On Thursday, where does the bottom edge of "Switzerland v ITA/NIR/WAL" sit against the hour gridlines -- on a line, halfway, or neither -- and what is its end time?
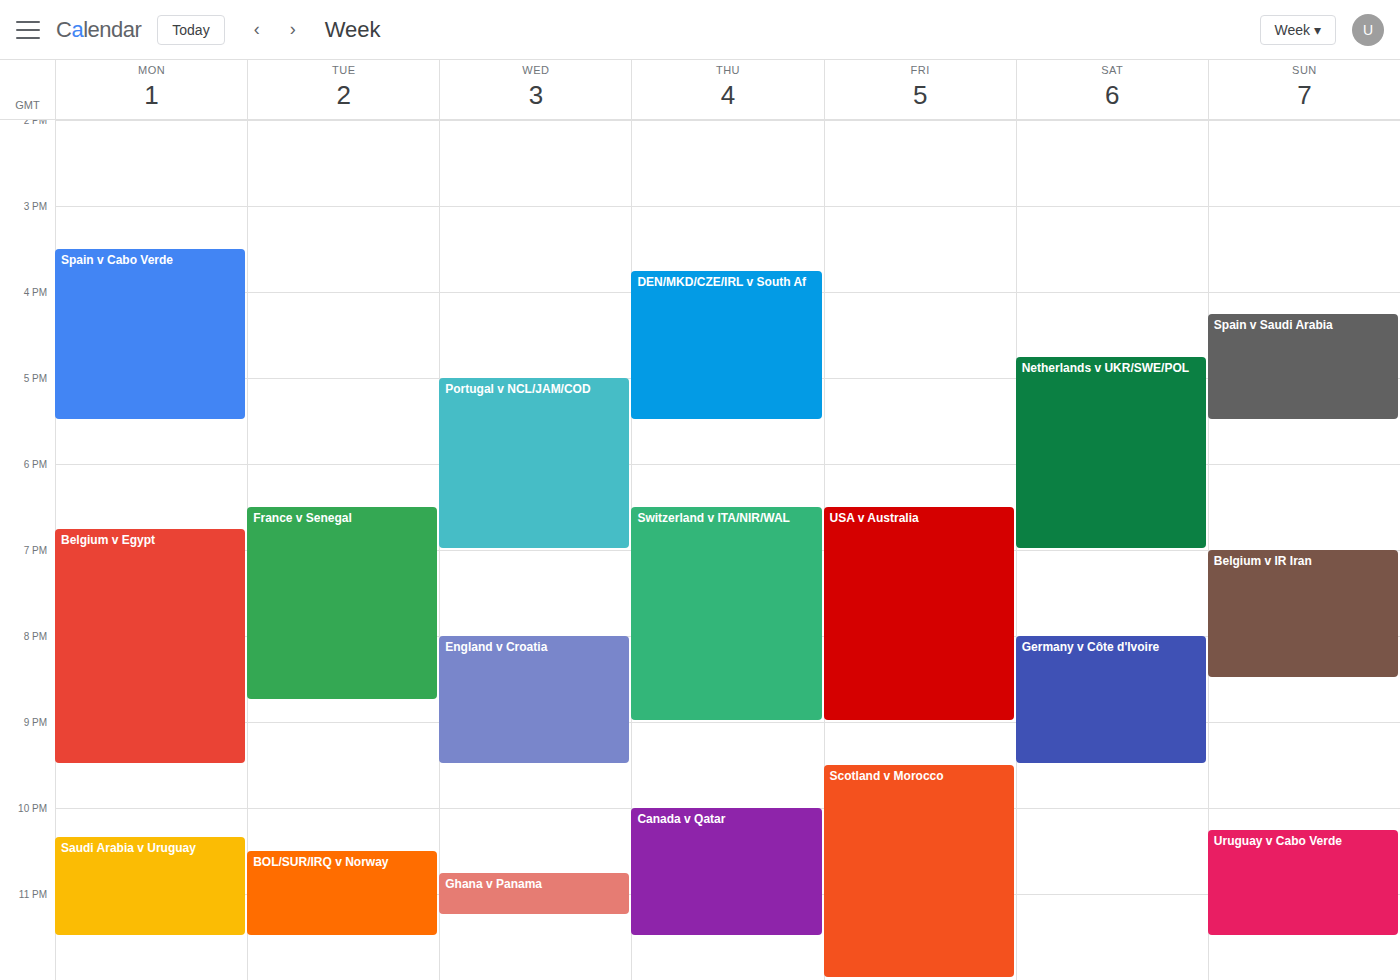
9:00 PM -- exactly on the 9 PM line.